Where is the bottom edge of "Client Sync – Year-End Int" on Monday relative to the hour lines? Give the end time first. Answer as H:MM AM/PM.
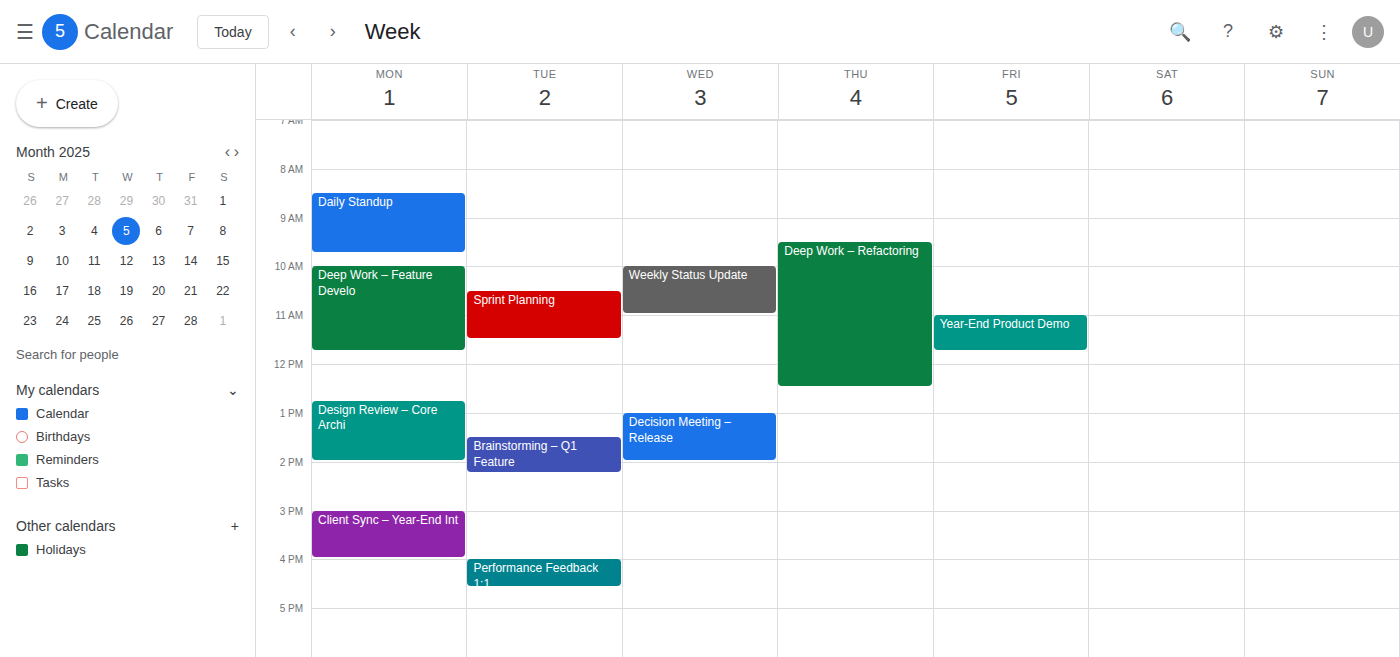
4:00 PM -- exactly on the 4 PM line.